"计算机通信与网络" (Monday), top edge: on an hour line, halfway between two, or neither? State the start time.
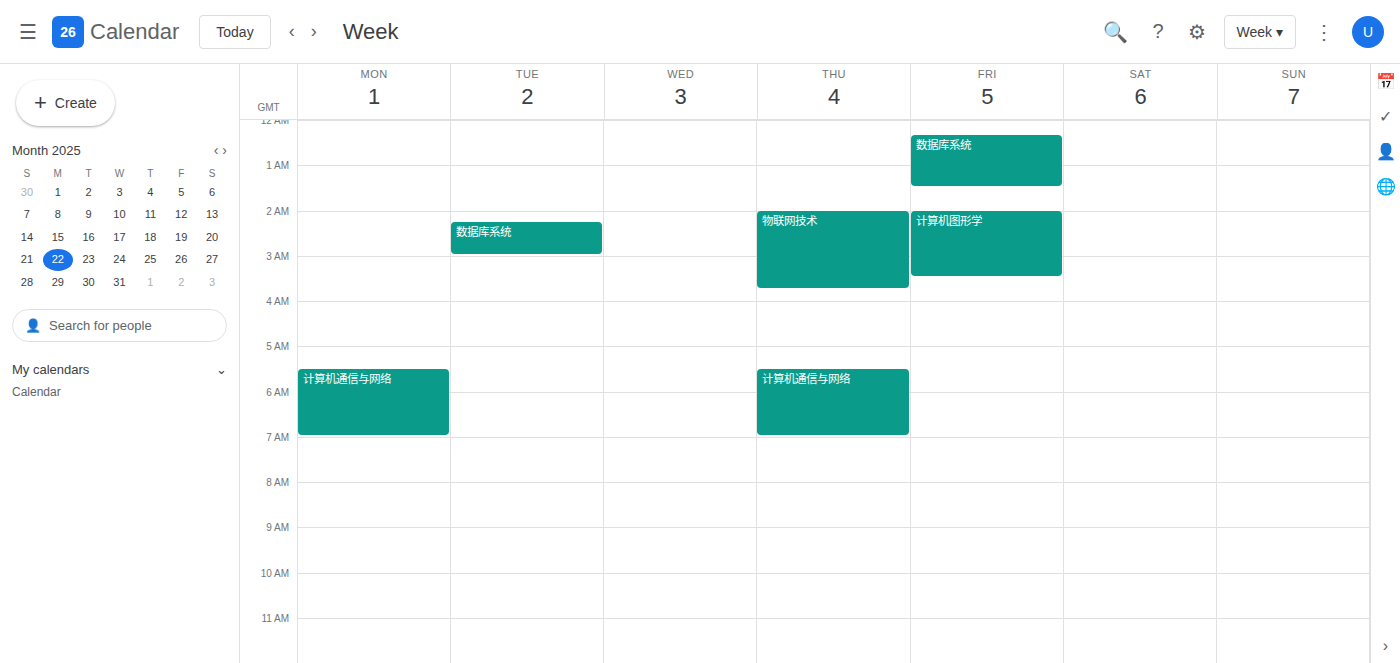
5:30 AM -- halfway between the 5 AM and 6 AM lines.